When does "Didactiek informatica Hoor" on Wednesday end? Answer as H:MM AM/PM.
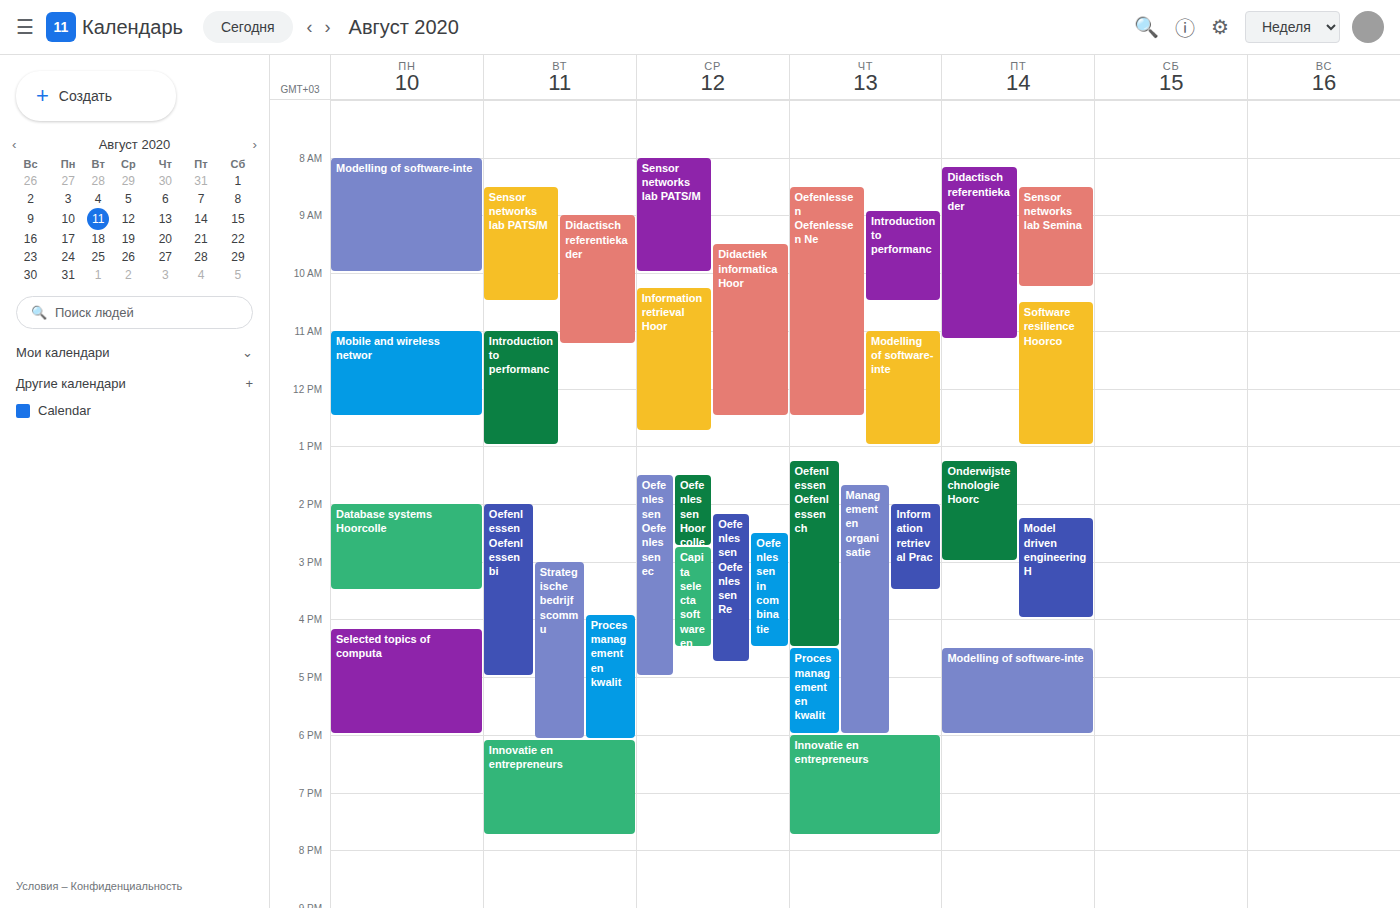
12:30 PM